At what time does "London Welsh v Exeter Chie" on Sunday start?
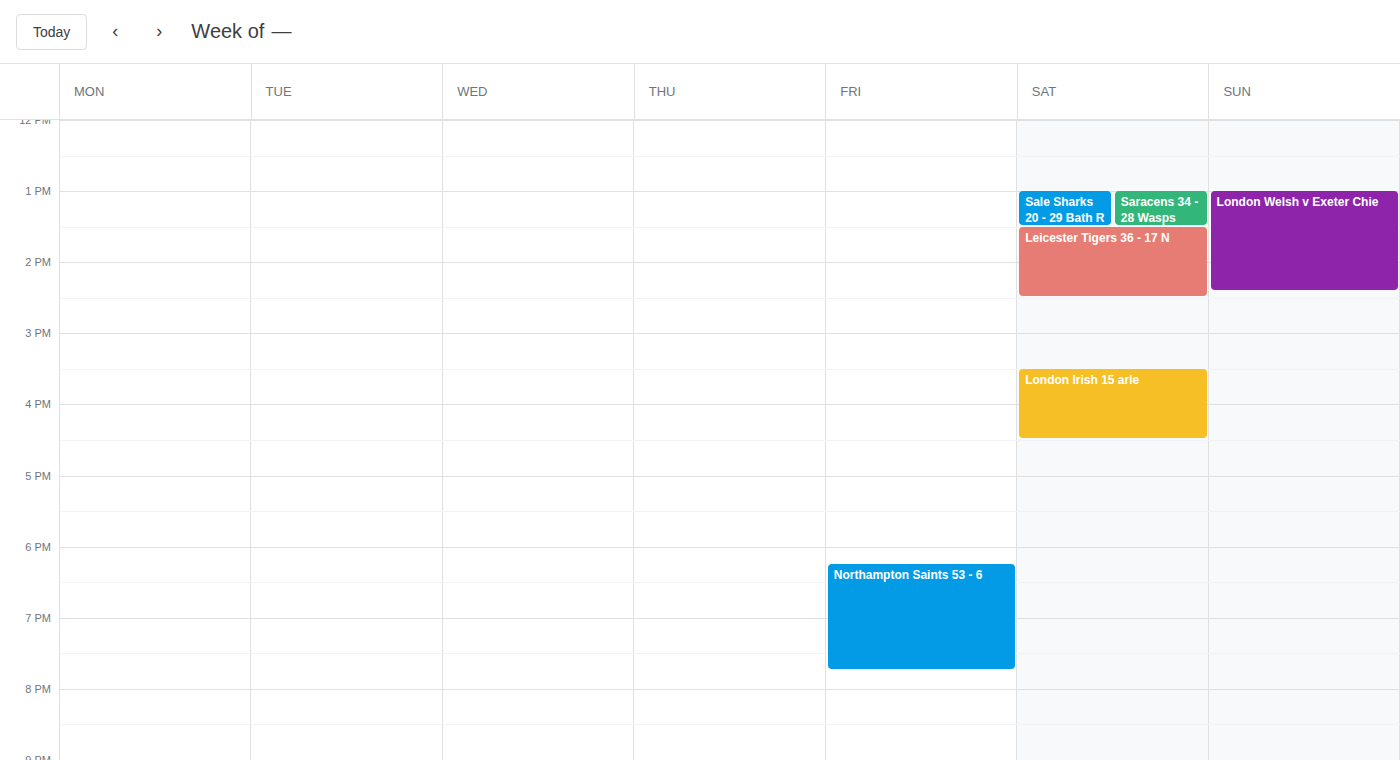
1:00 PM